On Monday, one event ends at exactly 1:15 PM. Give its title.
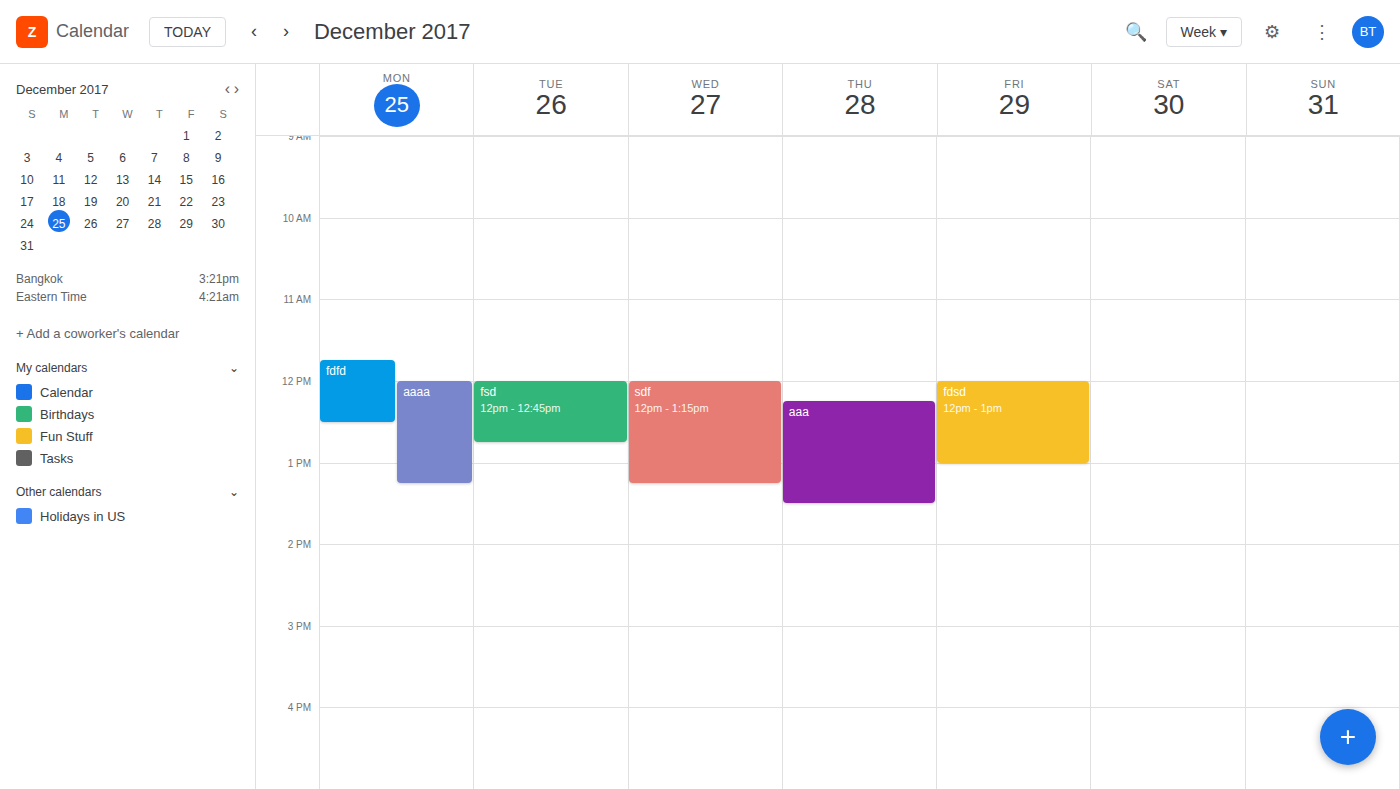
"aaaa"